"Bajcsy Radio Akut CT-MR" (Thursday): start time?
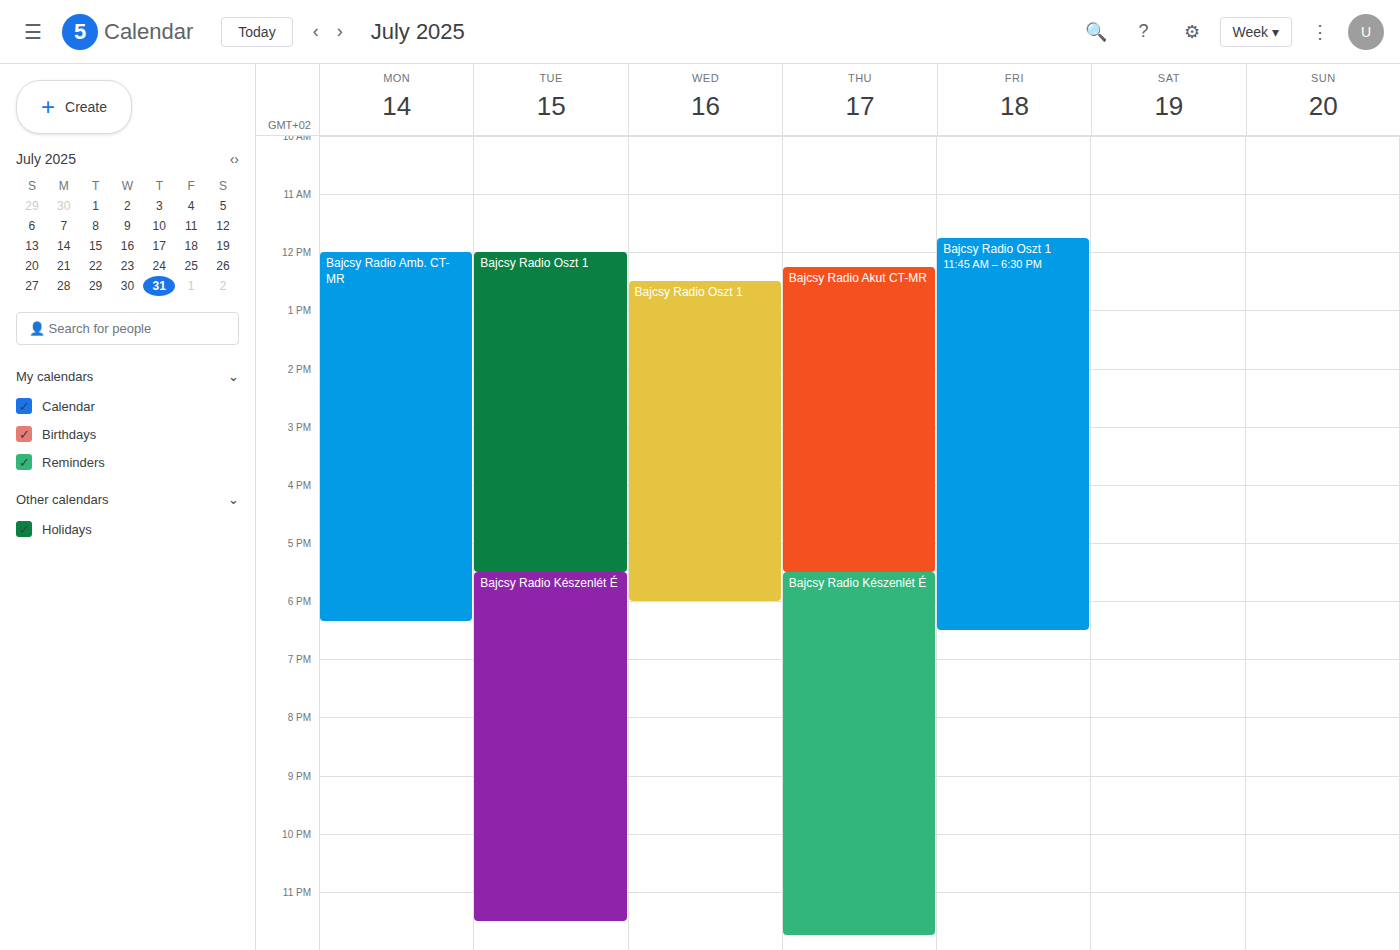
12:15 PM